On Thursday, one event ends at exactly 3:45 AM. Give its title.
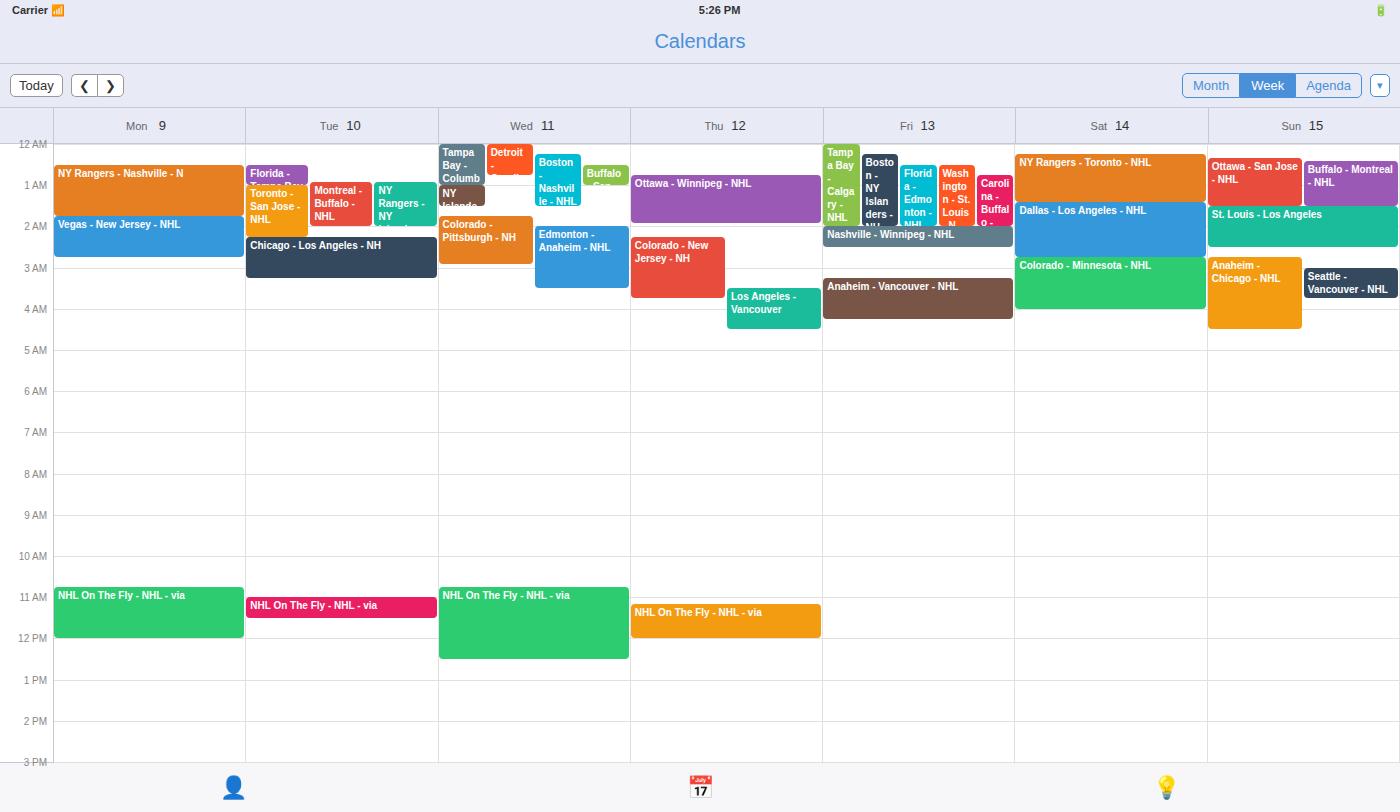
"Colorado - New Jersey - NH"